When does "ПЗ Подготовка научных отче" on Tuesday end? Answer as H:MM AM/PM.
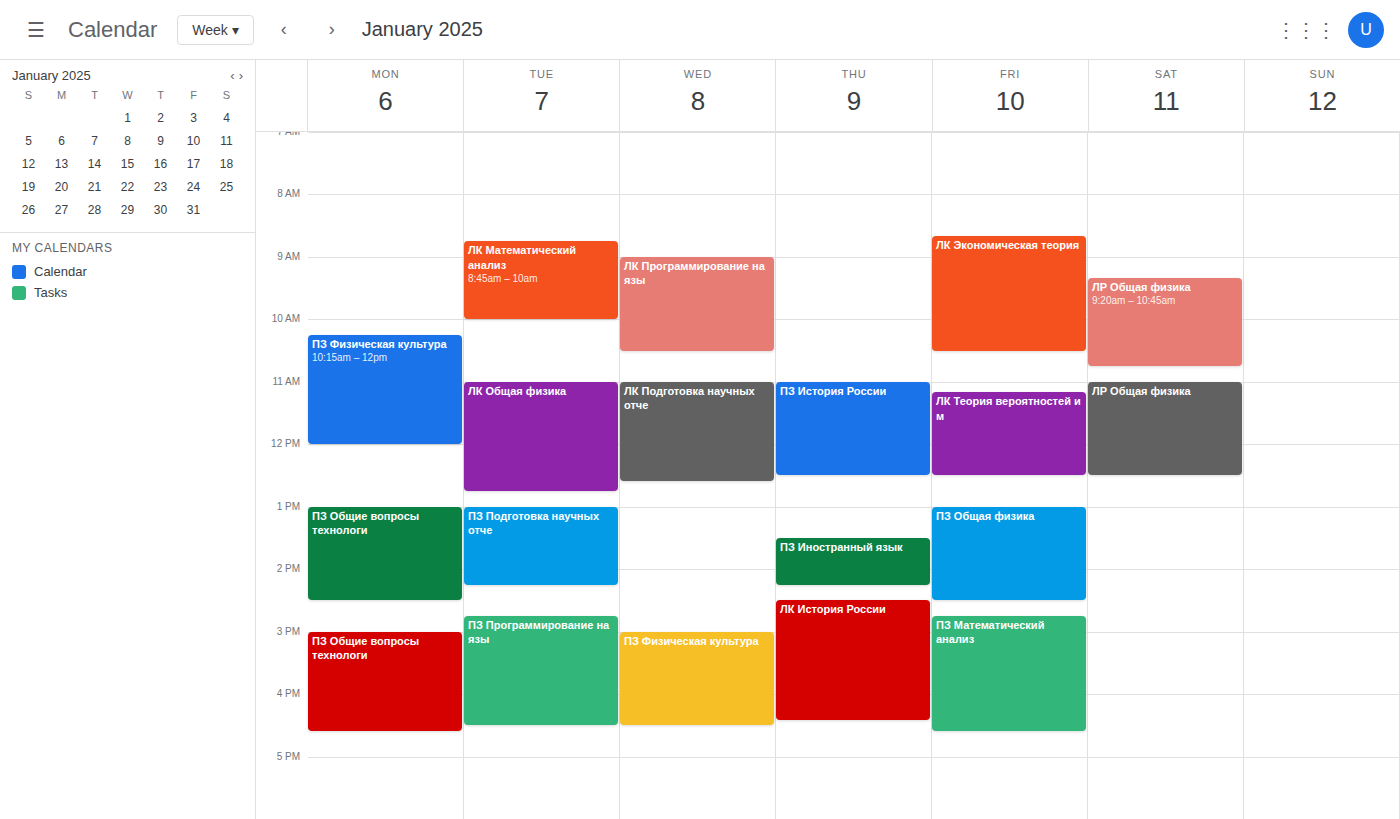
2:15 PM